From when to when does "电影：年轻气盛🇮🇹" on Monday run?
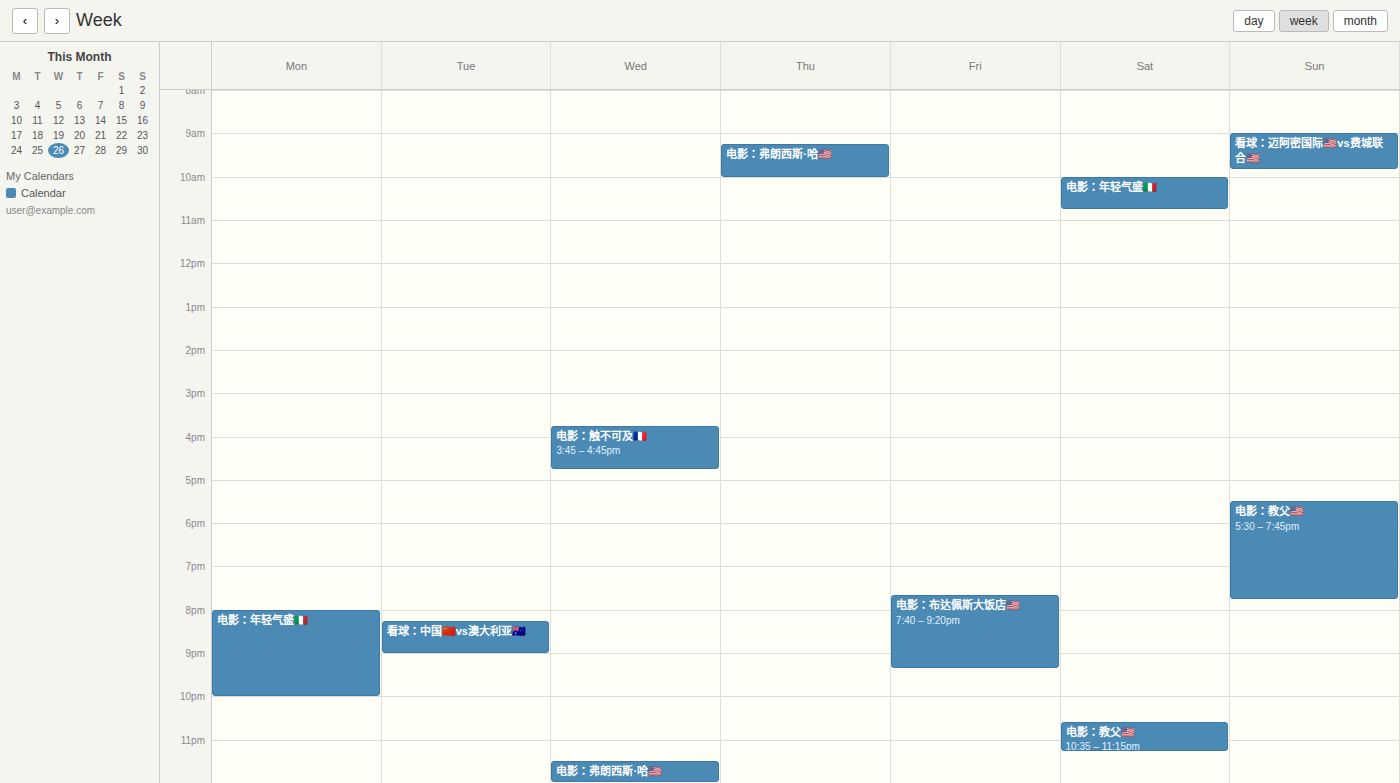
8:00 PM to 10:00 PM